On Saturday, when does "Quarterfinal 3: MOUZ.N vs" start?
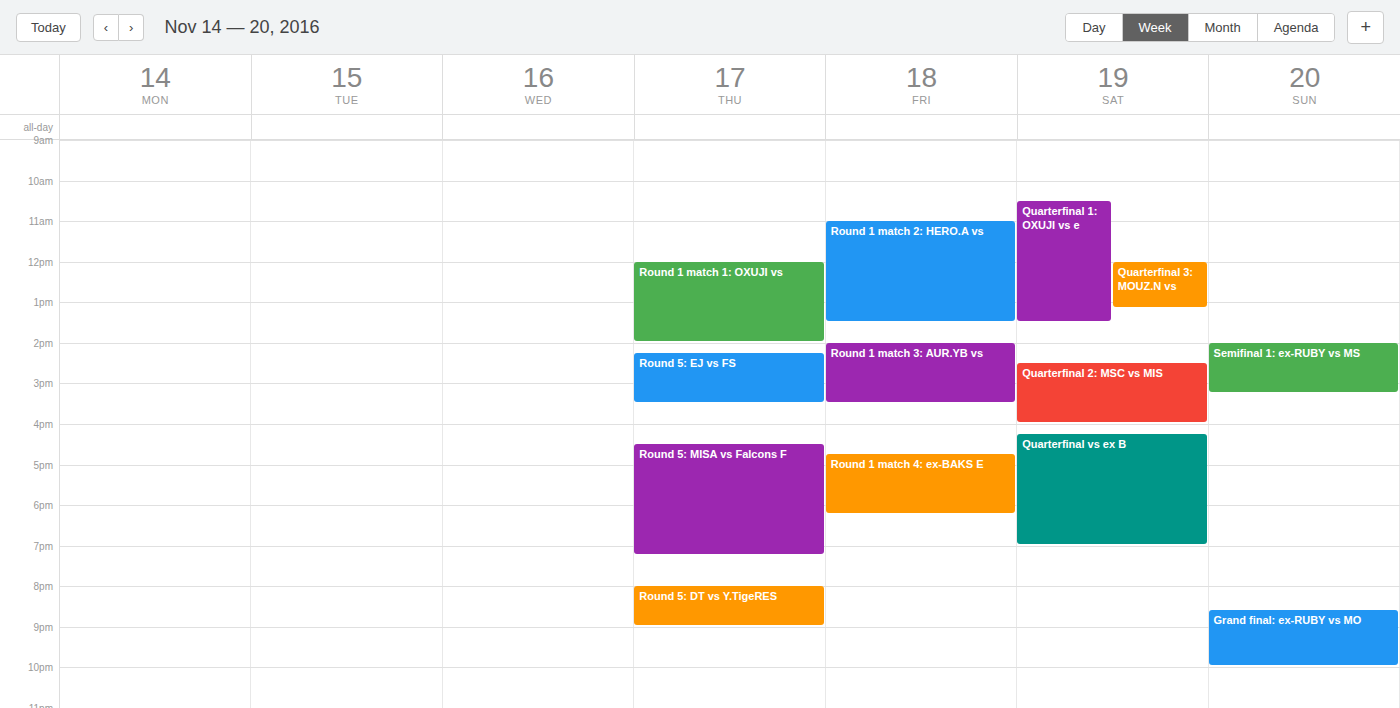
12:00 PM